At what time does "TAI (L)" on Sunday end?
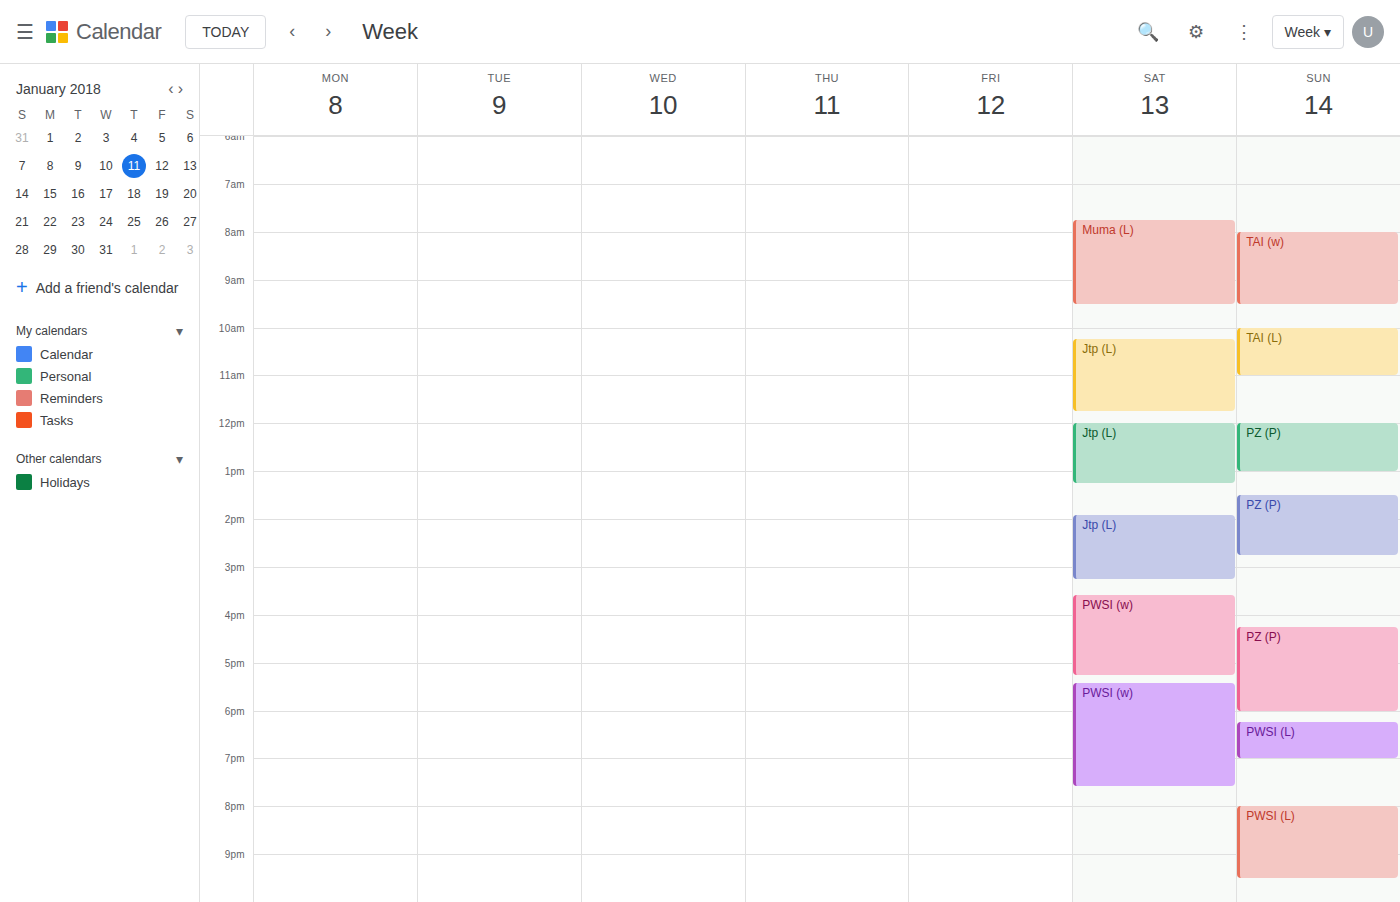
11:00 AM